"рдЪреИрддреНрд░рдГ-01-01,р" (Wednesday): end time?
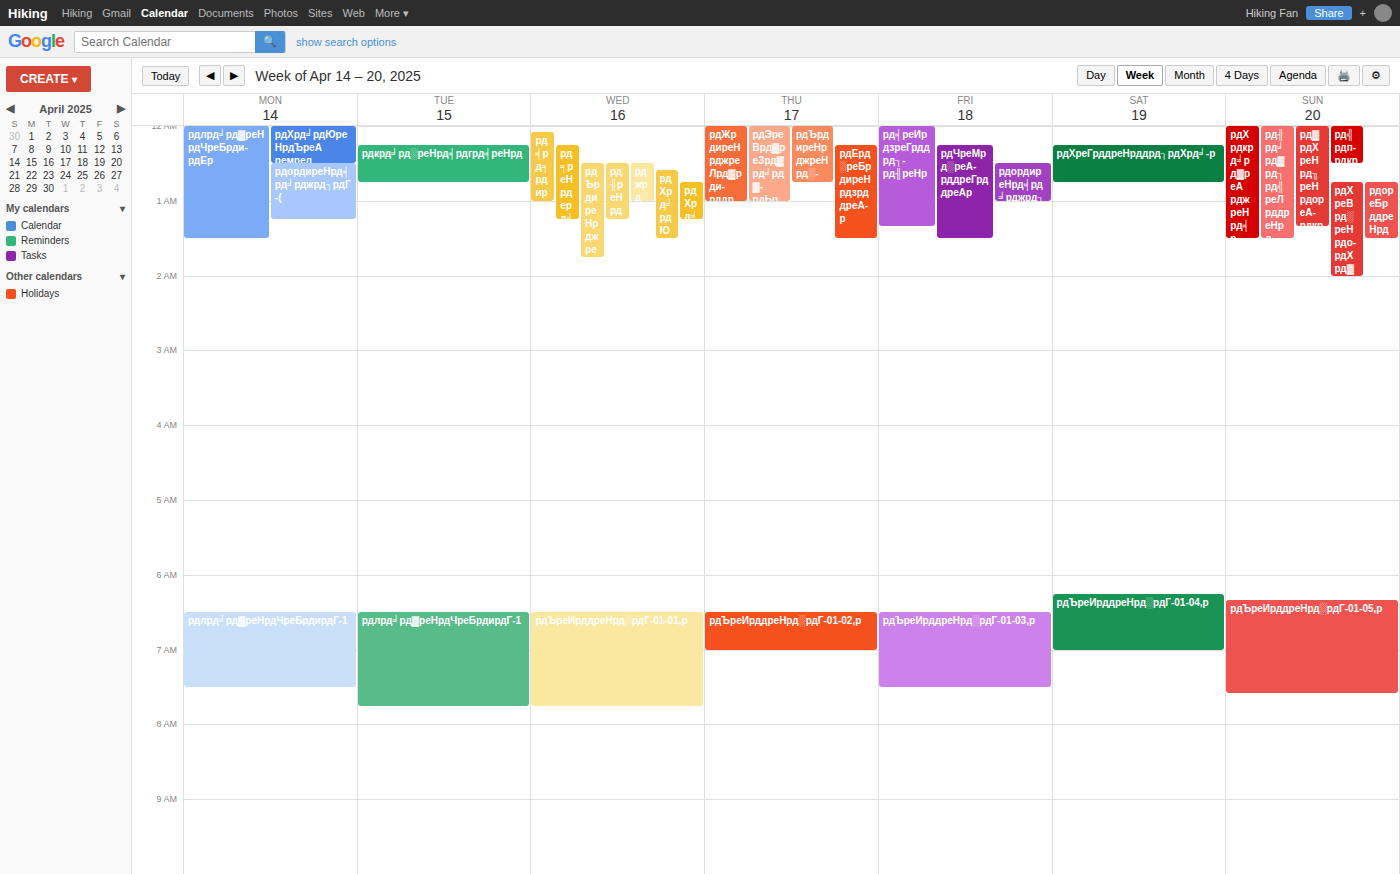
07:45